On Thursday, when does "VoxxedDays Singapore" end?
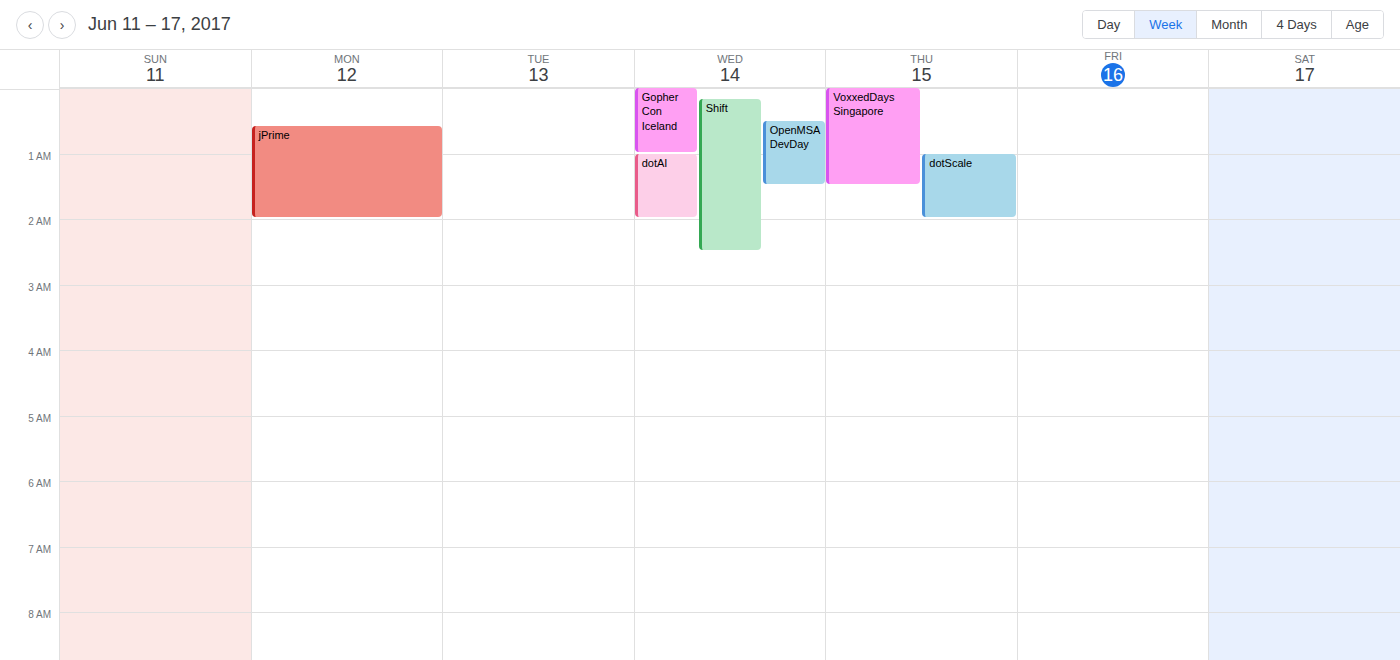
1:30 AM